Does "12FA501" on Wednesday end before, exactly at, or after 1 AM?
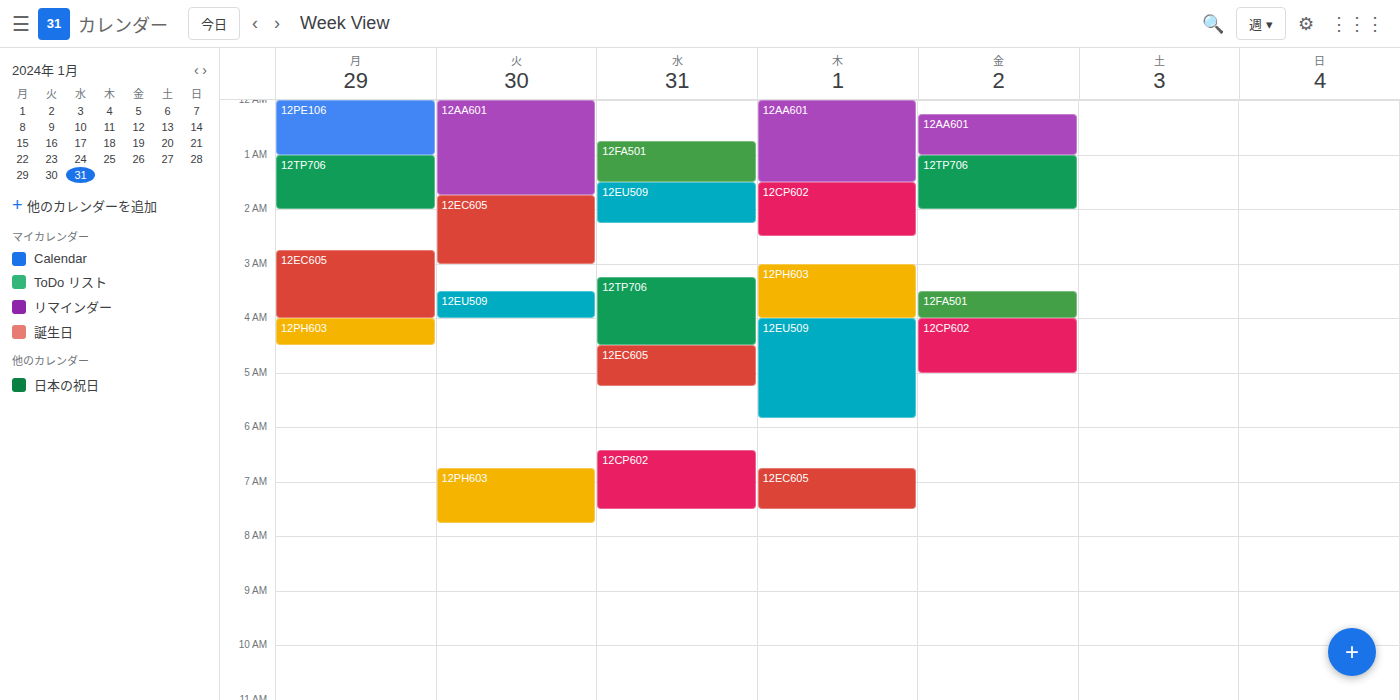
1:30 AM -- after 1 AM, 30 minutes below the 1 AM line.